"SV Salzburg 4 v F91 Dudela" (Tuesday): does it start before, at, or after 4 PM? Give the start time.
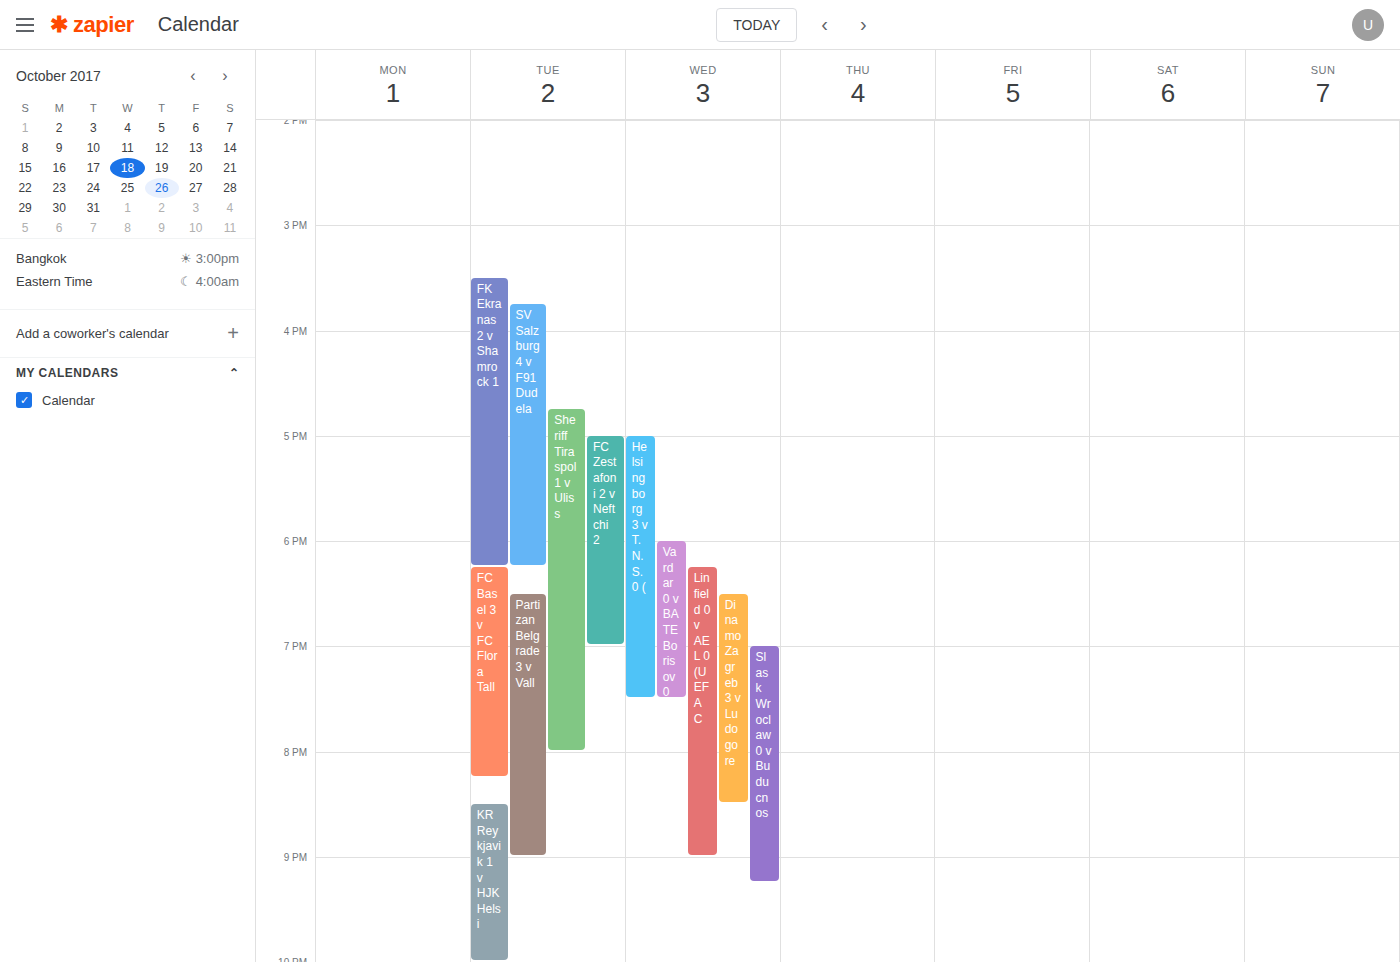
3:45 PM -- before 4 PM, 15 minutes above the 4 PM line.